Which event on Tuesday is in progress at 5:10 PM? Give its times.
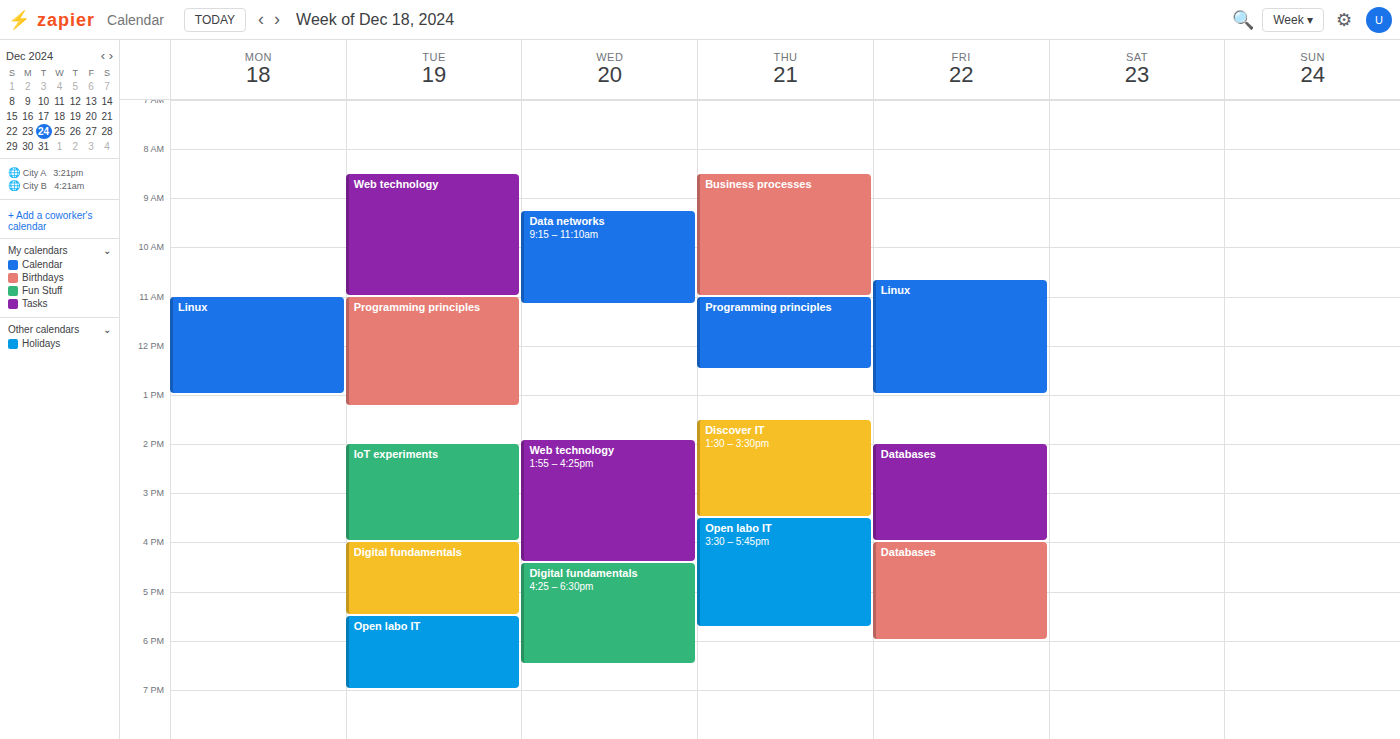
"Digital fundamentals", 4:00 PM to 5:30 PM